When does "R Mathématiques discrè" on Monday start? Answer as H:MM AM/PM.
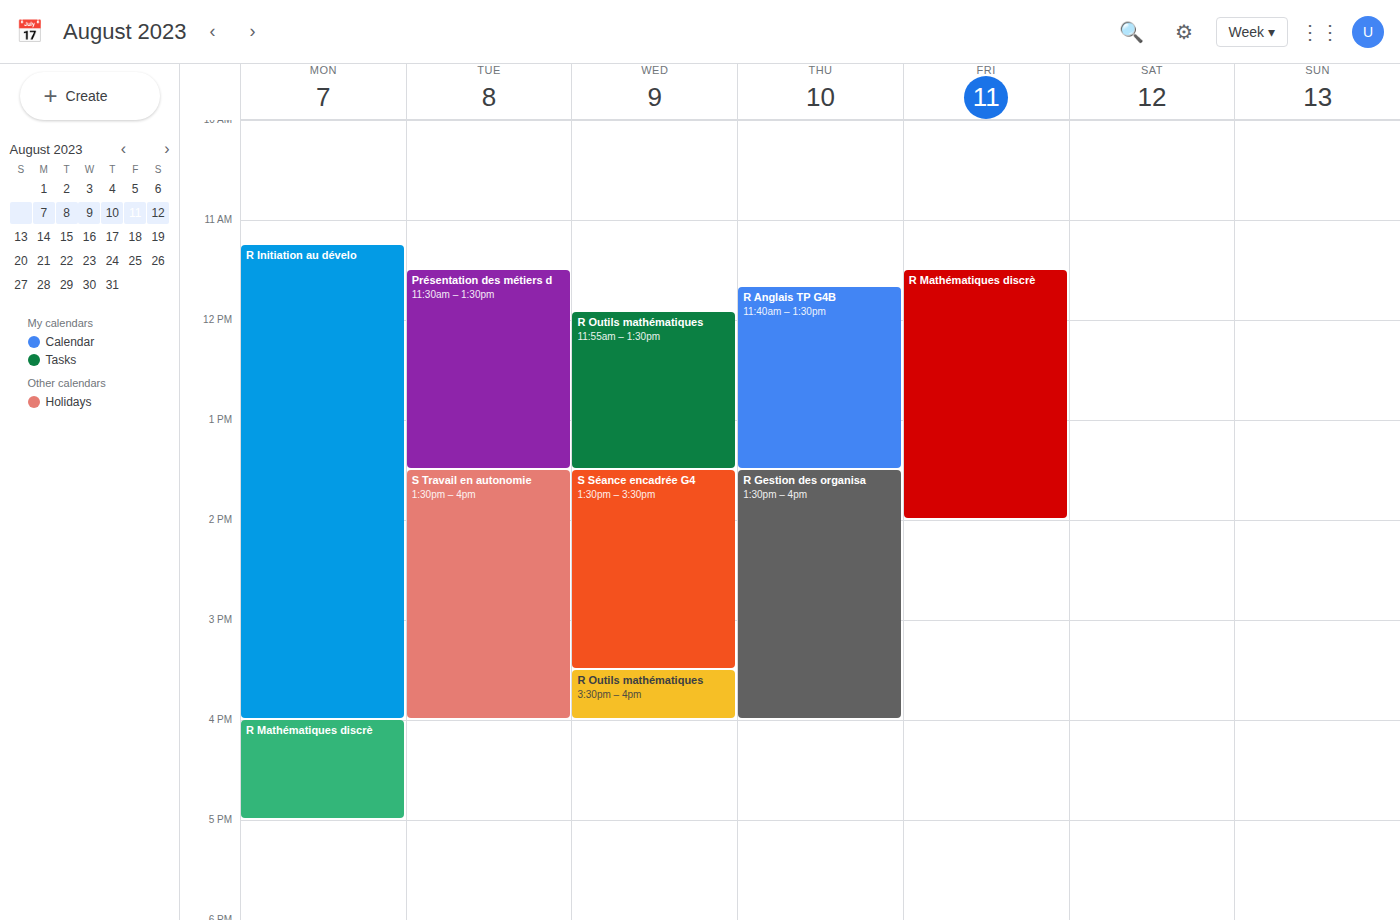
4:00 PM